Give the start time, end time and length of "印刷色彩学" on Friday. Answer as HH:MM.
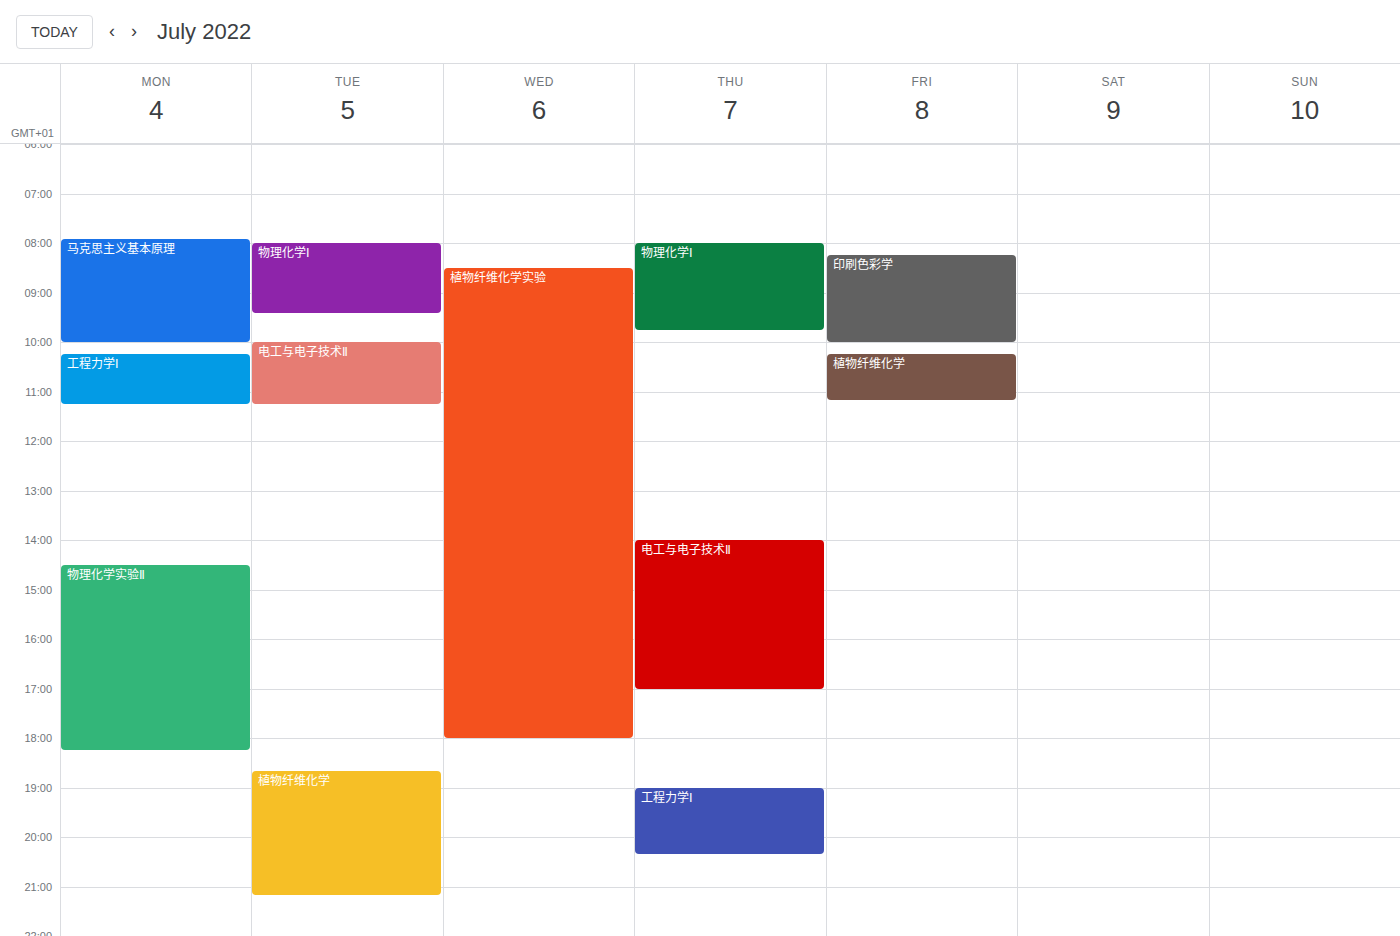
08:15 to 10:00, 1 hour 45 minutes